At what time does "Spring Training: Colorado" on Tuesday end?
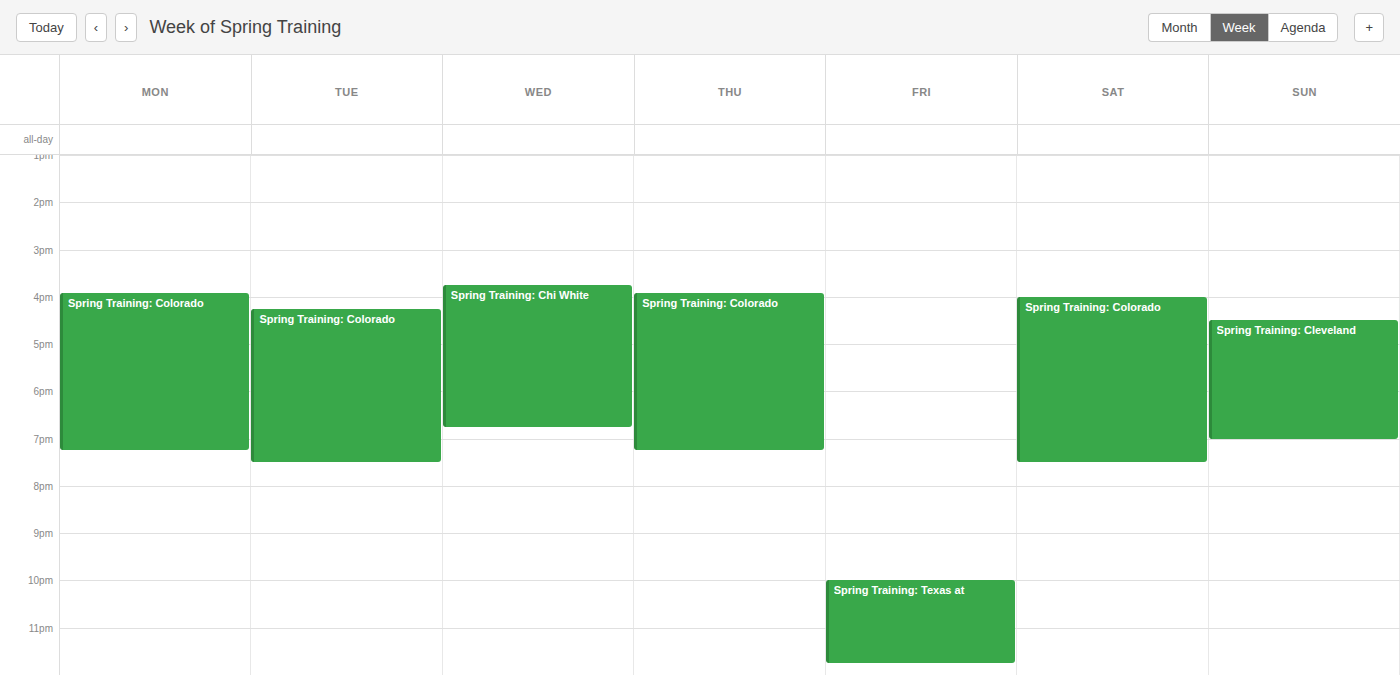
7:30 PM